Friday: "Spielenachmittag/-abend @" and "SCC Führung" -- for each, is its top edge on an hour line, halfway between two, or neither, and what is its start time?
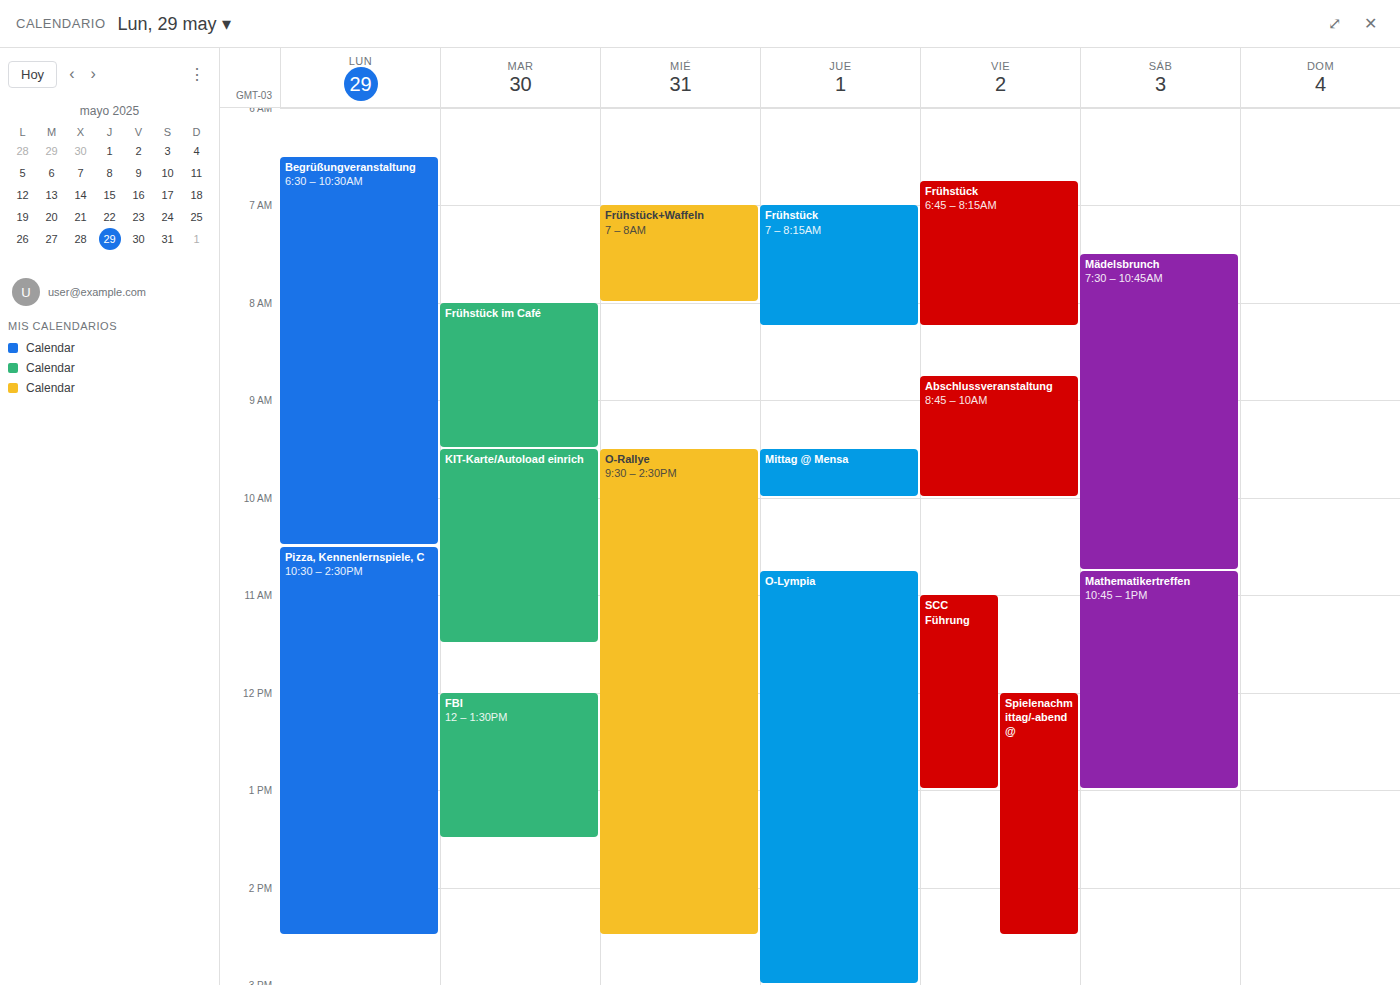
"Spielenachmittag/-abend @": 12:00 PM, exactly on the 12 PM line. "SCC Führung": 11:00 AM, exactly on the 11 AM line.